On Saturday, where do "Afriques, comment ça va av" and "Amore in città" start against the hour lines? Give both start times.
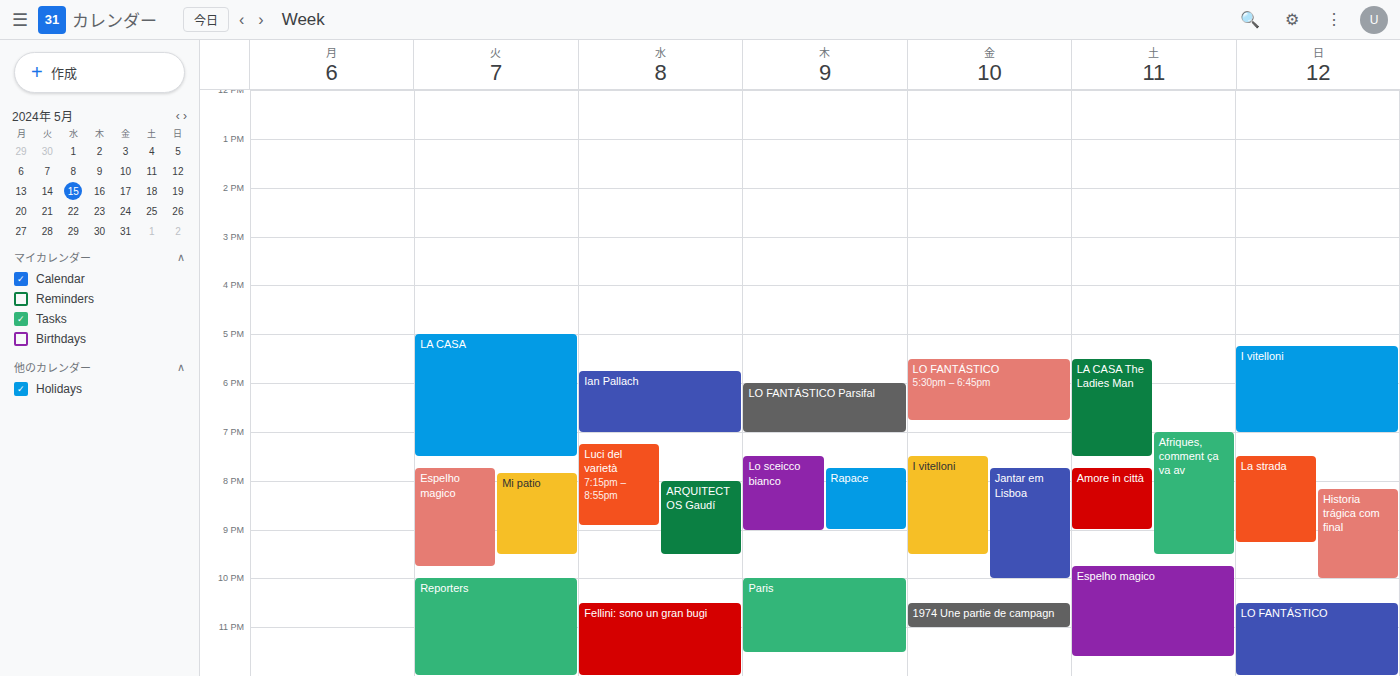
"Afriques, comment ça va av": 7:00 PM, exactly on the 7 PM line. "Amore in città": 7:45 PM, neither: three quarters of the way from the 7 PM line to the 8 PM line.